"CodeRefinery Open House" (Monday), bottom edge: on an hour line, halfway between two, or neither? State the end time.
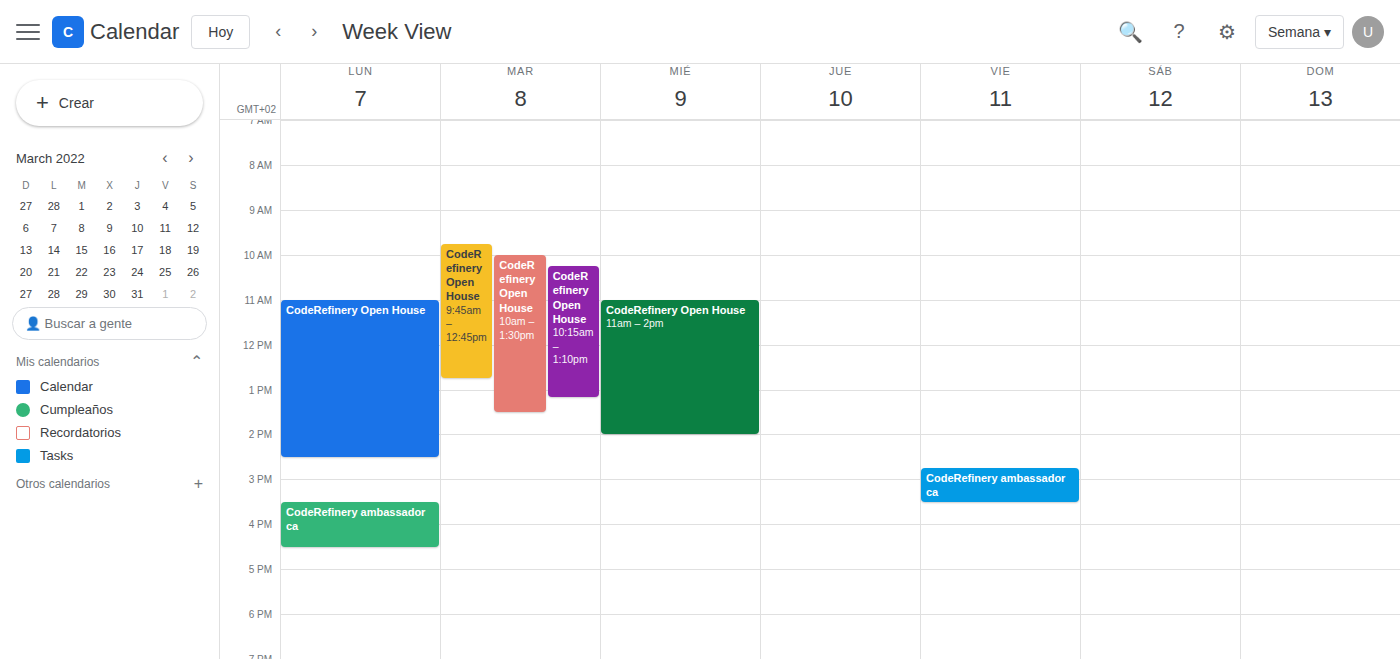
2:30 PM -- halfway between the 2 PM and 3 PM lines.